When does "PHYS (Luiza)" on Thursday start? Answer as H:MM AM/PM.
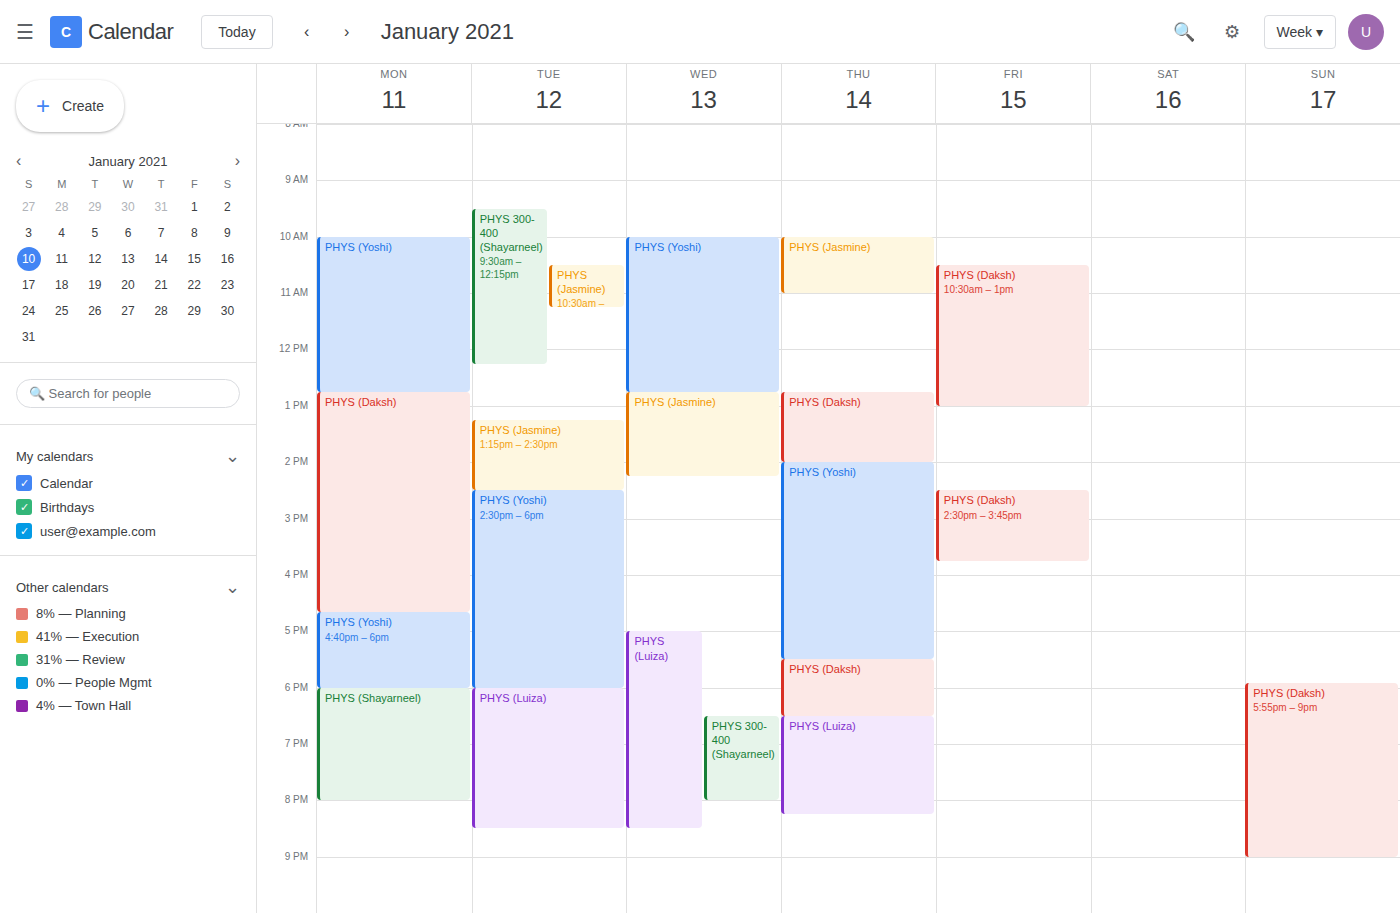
6:30 PM